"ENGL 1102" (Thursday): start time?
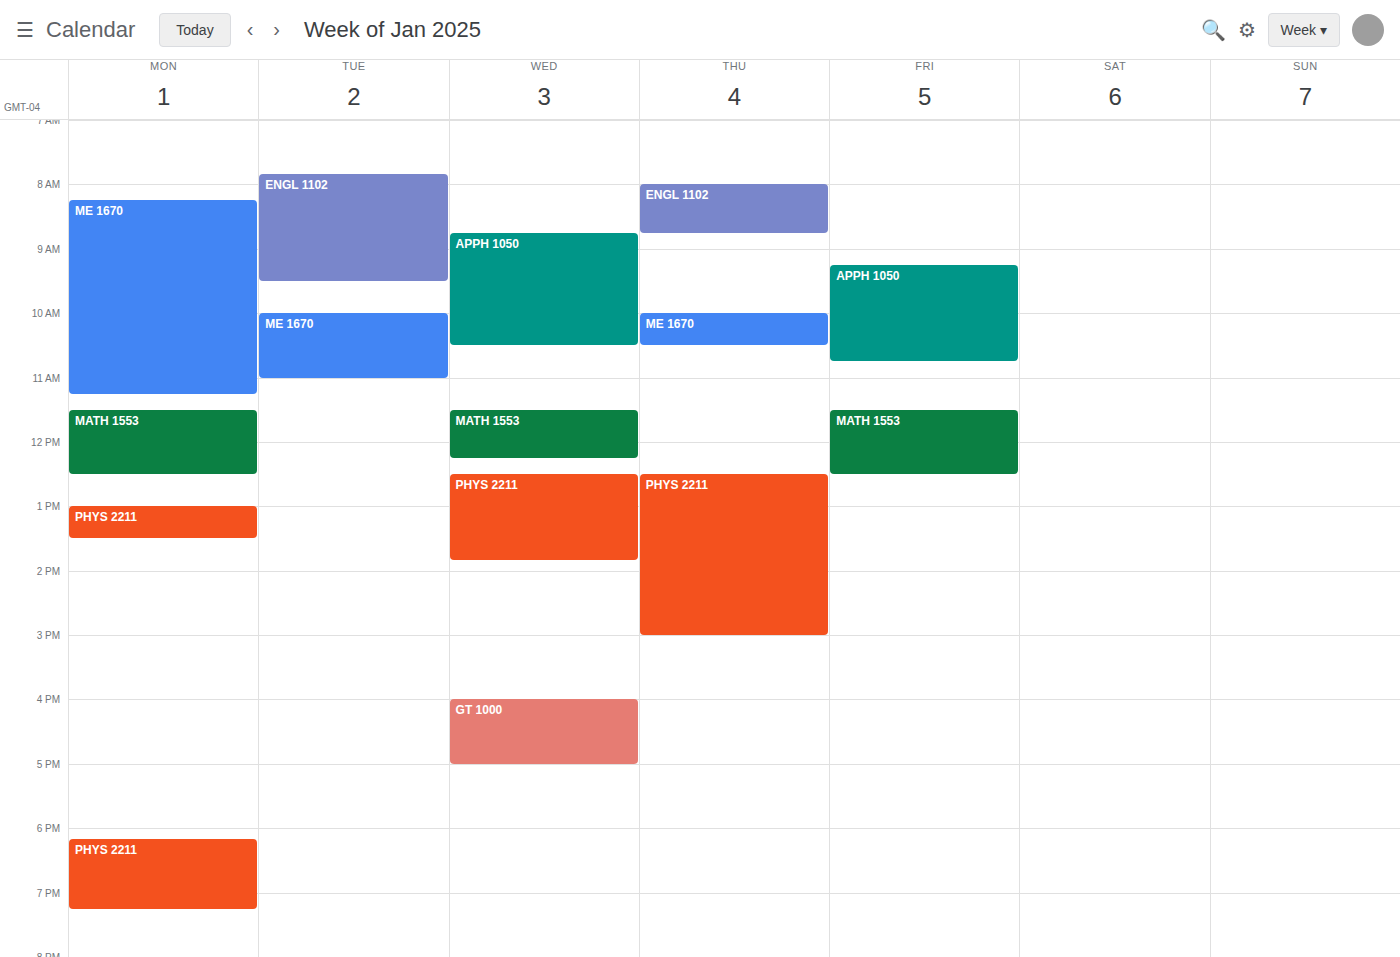
8:00 AM